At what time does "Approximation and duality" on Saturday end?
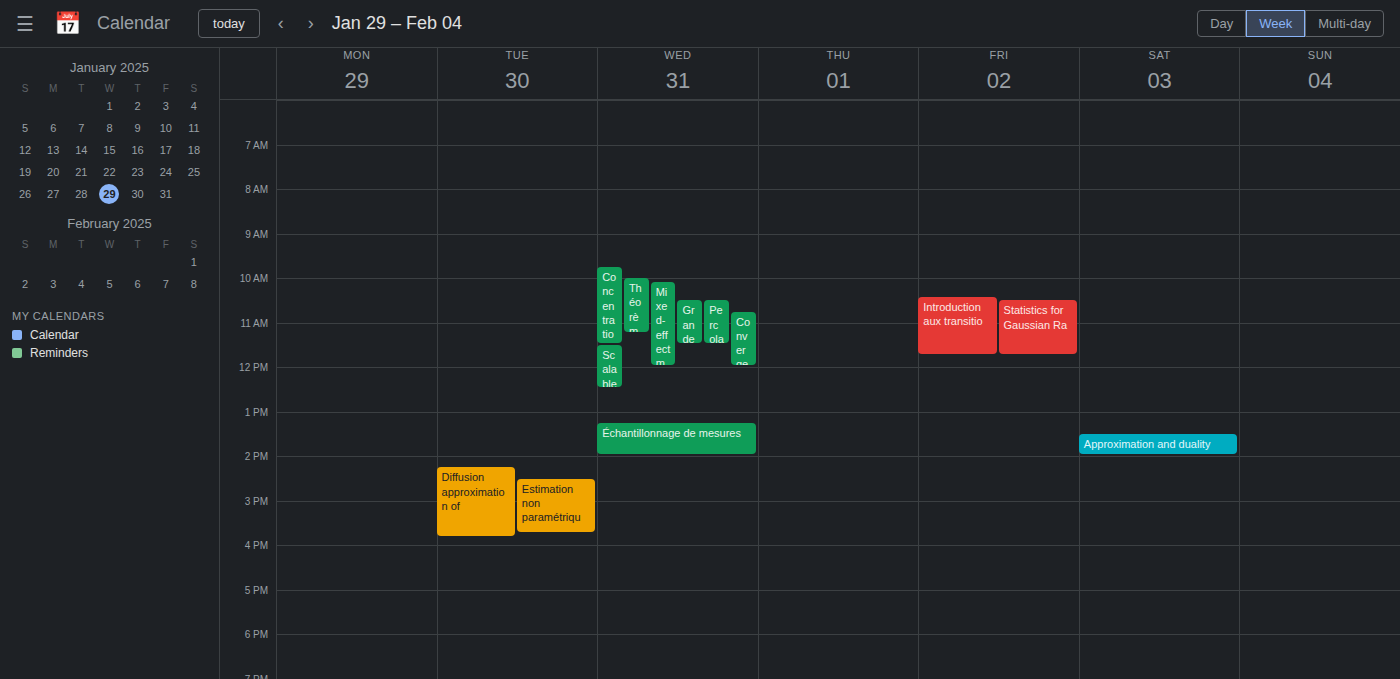
2:00 PM